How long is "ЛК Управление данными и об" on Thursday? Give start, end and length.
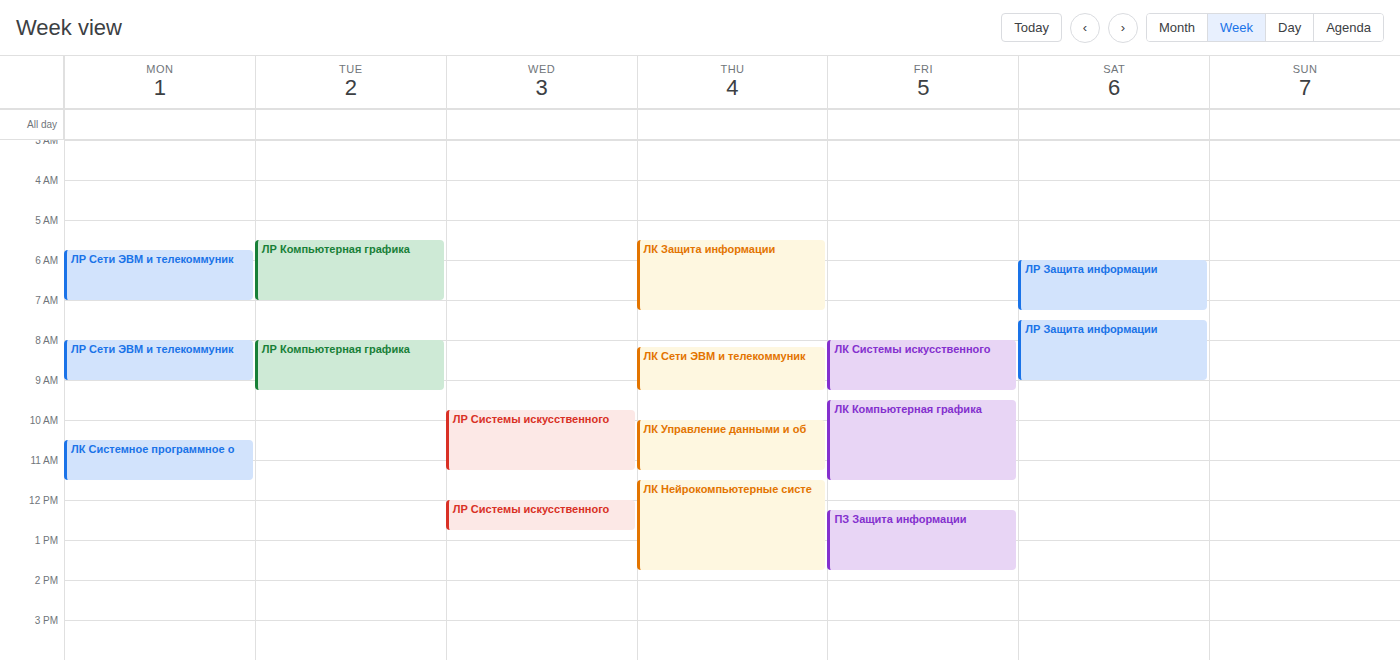
10:00 AM to 11:15 AM, 1 hour 15 minutes